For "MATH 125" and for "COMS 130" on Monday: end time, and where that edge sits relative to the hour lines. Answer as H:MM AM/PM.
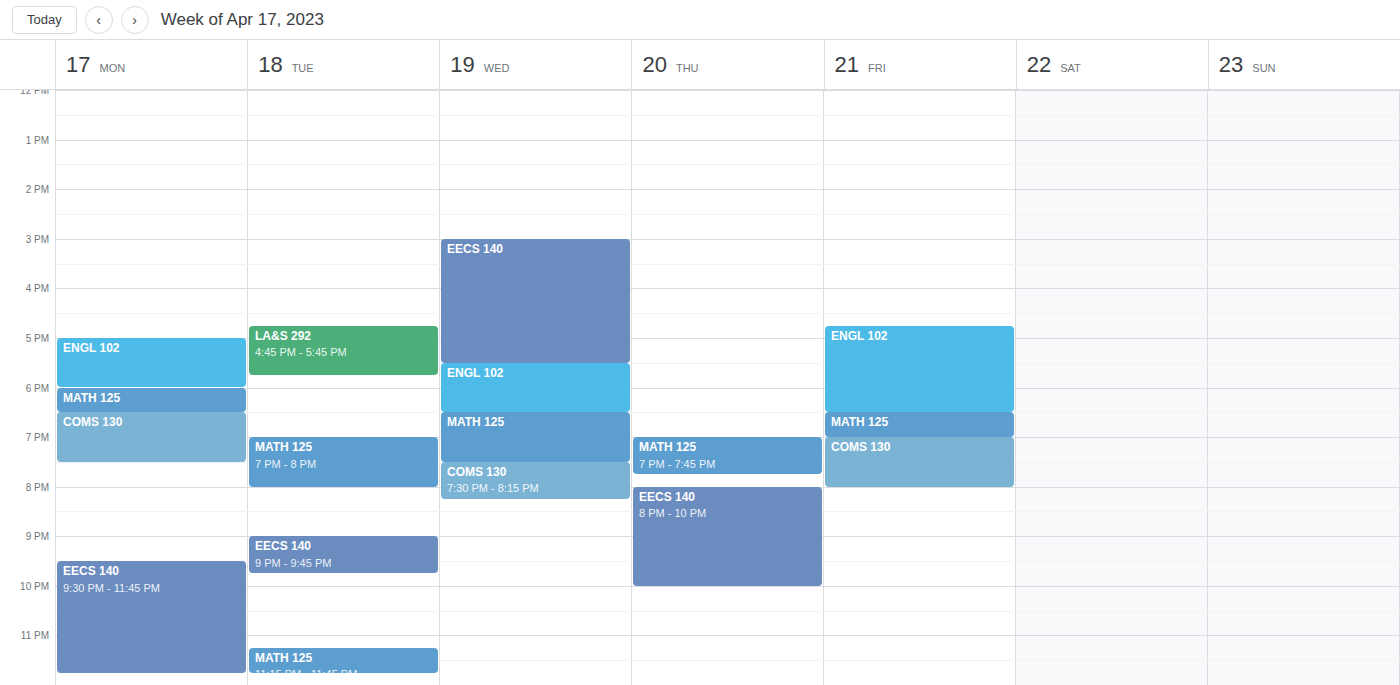
"MATH 125": 6:30 PM, halfway between the 6 PM and 7 PM lines. "COMS 130": 7:30 PM, halfway between the 7 PM and 8 PM lines.